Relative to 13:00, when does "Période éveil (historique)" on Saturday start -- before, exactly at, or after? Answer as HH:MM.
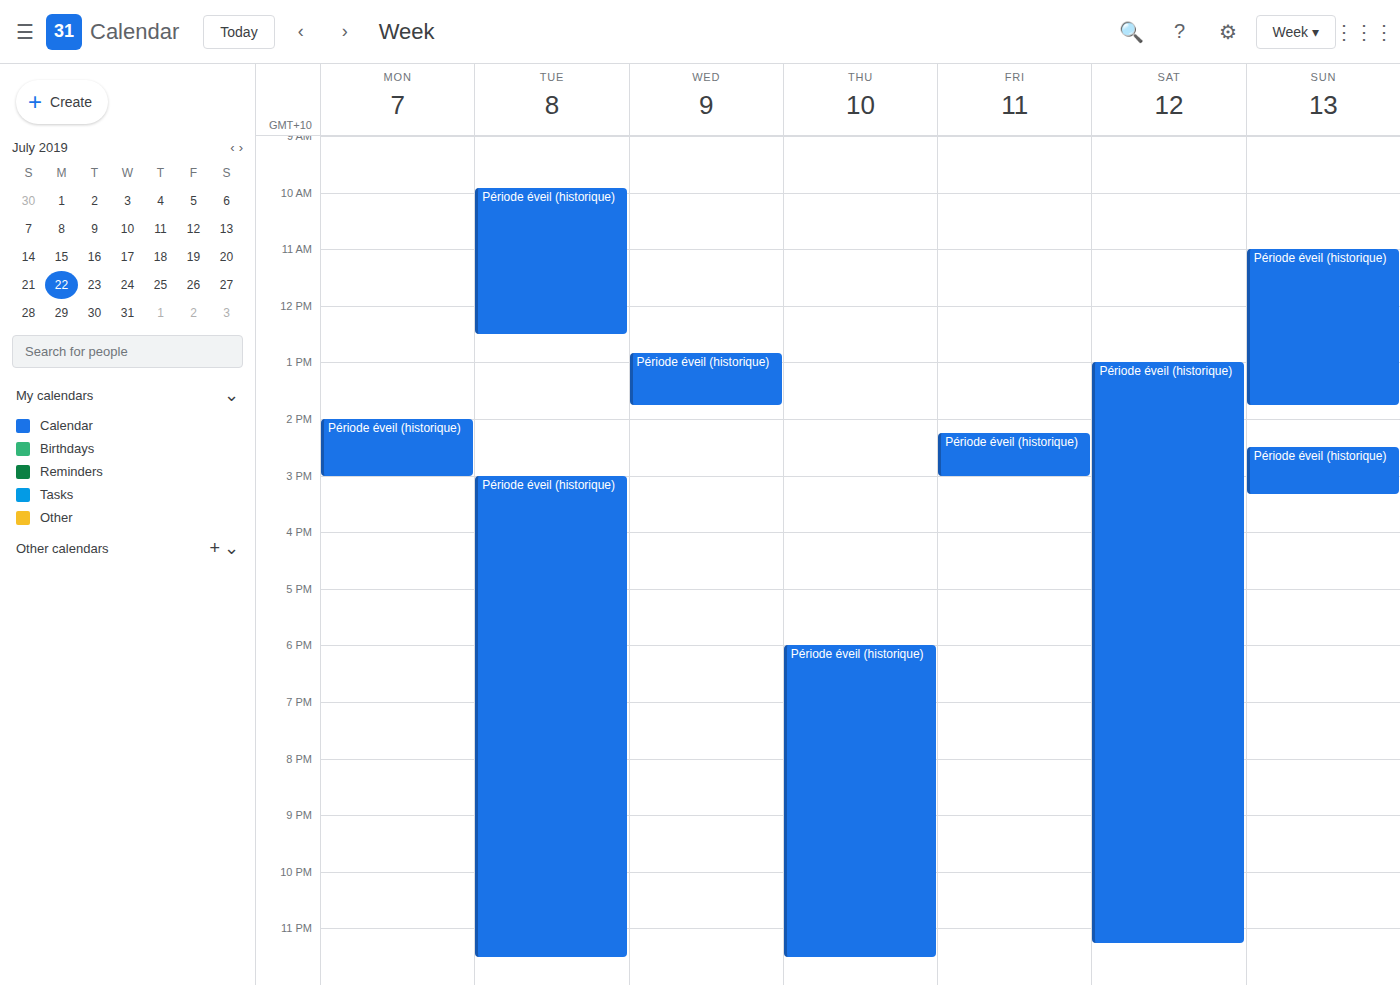
13:00 -- exactly at 13:00, on the 13:00 line.